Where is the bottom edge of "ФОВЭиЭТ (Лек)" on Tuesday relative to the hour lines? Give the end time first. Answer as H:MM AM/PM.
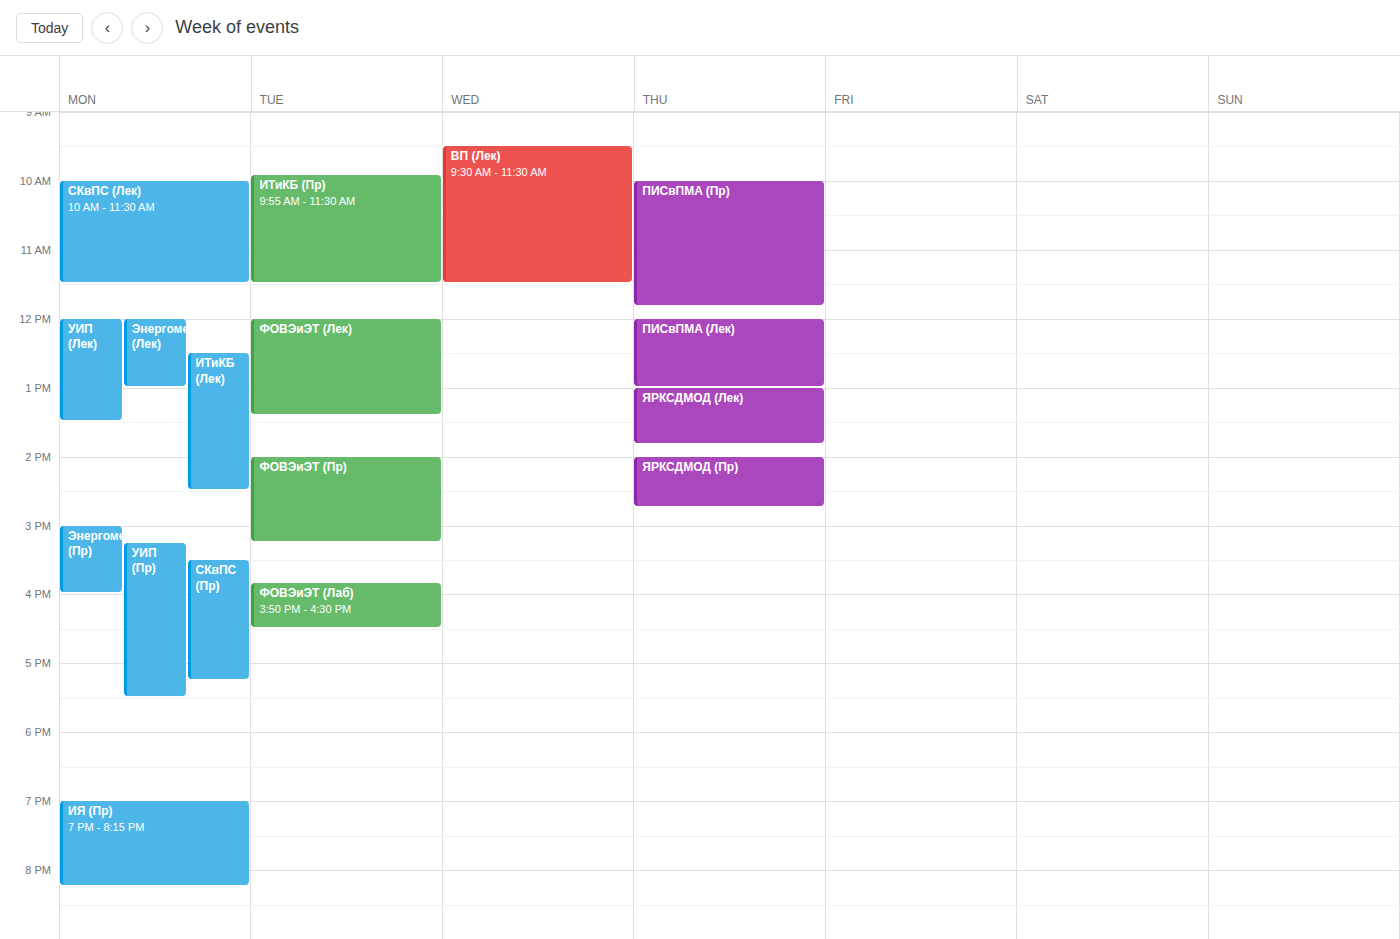
1:25 PM -- neither: 25 minutes below the 1 PM line and 35 minutes above the 2 PM line.